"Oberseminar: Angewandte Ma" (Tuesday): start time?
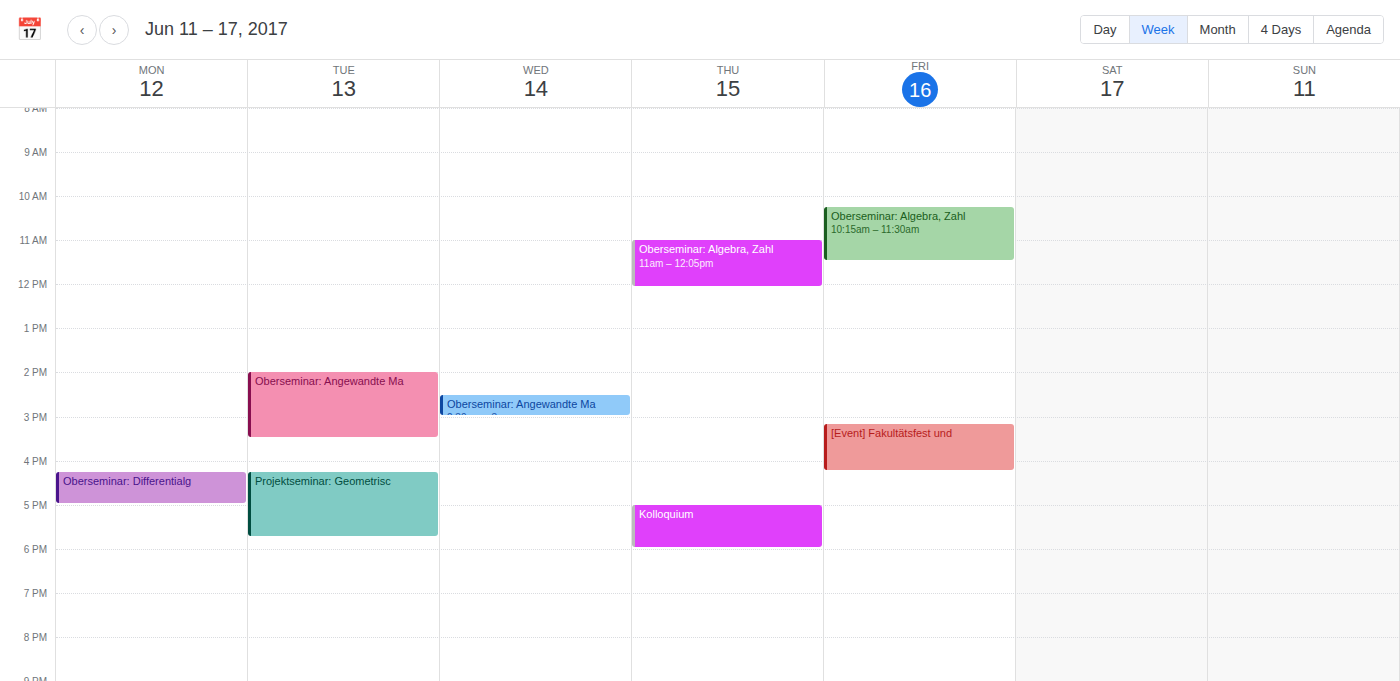
2:00 PM